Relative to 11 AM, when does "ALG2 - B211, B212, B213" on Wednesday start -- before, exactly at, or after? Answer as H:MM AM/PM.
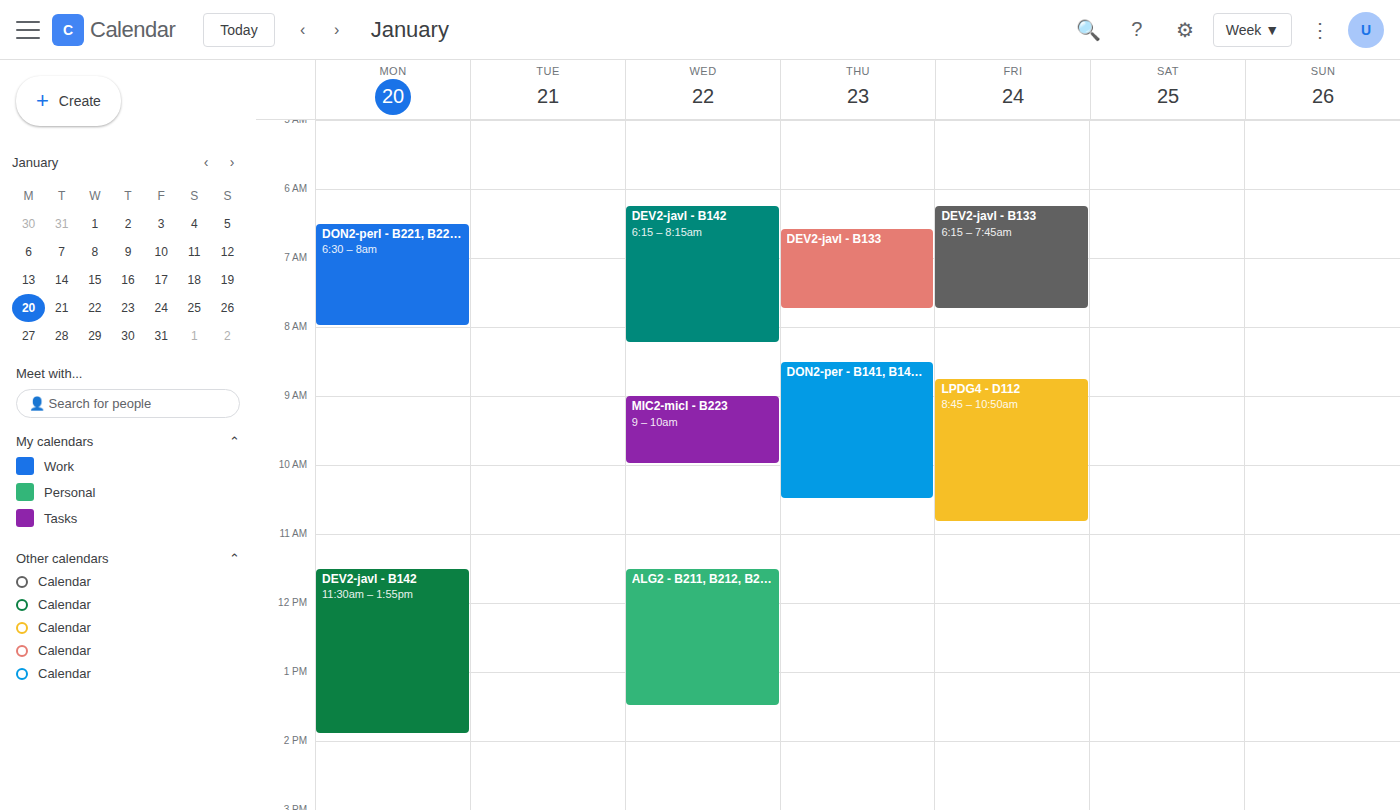
11:30 AM -- after 11 AM, 30 minutes below the 11 AM line.